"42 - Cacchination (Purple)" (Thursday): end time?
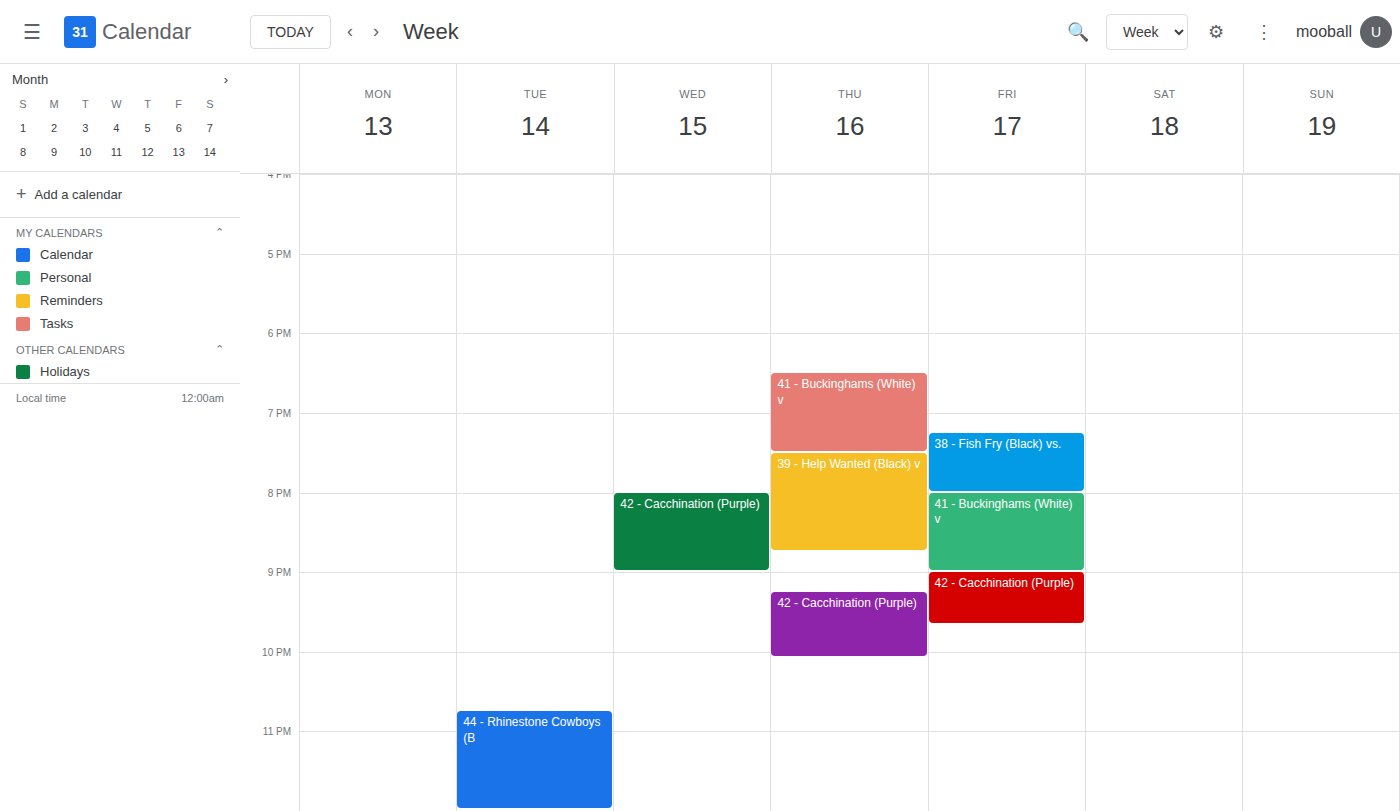
10:05 PM